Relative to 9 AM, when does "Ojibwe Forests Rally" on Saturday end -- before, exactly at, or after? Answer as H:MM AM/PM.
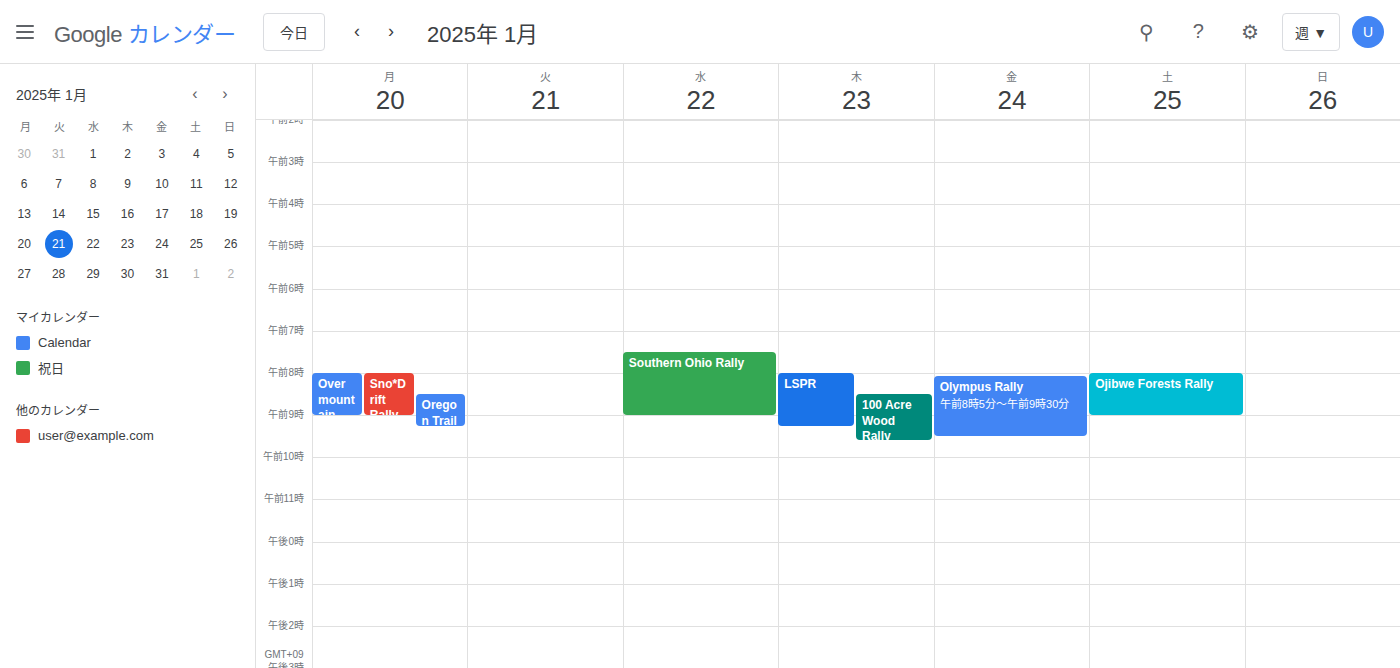
9:00 AM -- exactly at 9 AM, on the 9 AM line.